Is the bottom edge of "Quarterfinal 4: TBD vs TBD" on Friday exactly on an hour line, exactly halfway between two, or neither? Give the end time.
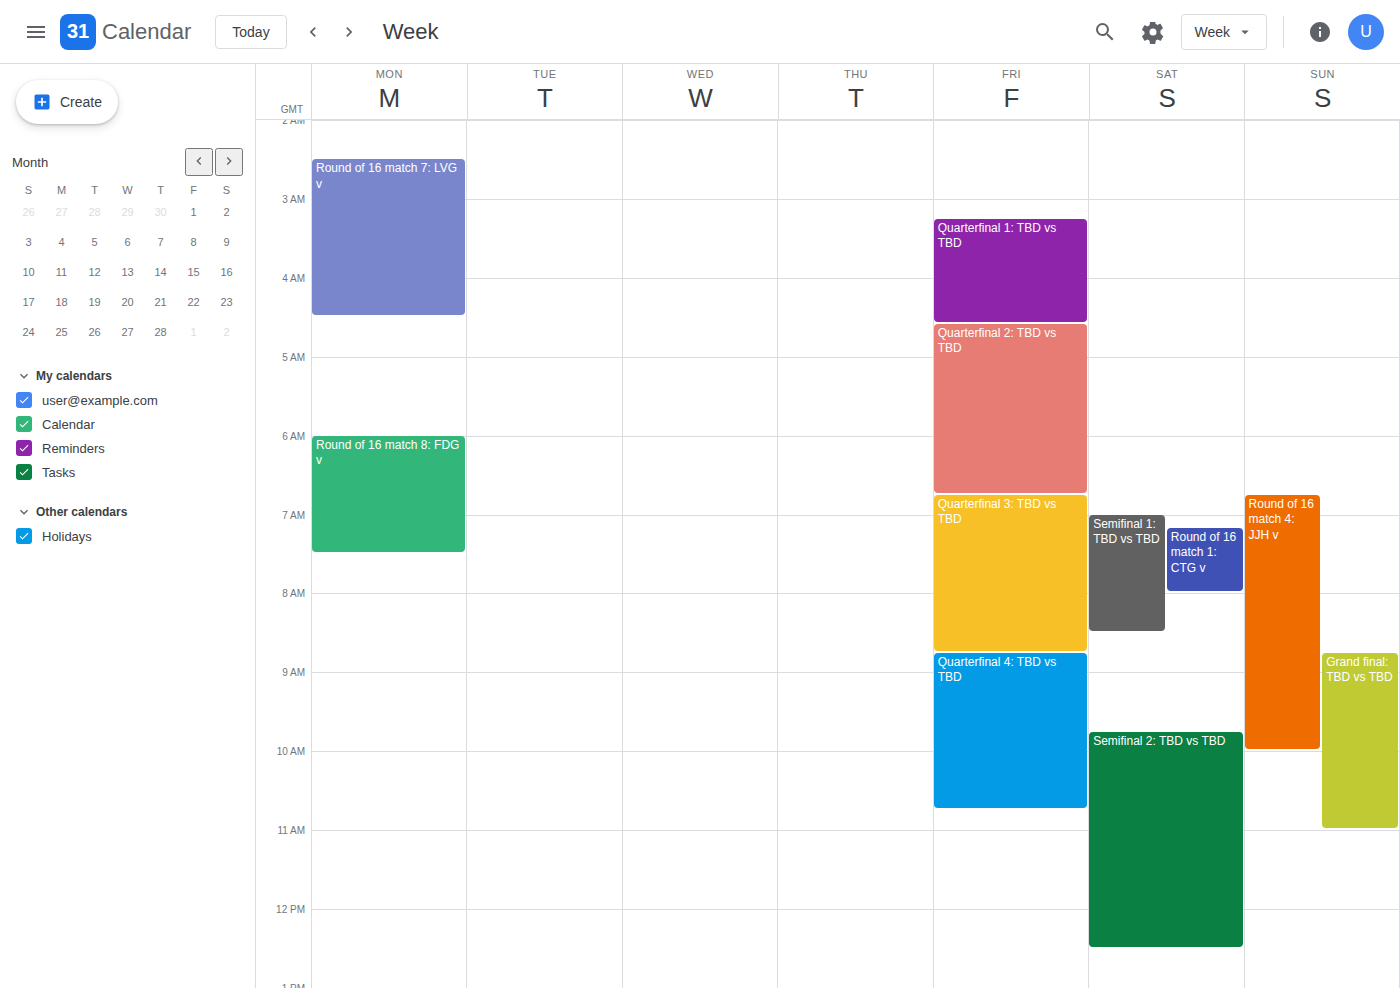
10:45 AM -- neither: three quarters of the way from the 10 AM line to the 11 AM line.